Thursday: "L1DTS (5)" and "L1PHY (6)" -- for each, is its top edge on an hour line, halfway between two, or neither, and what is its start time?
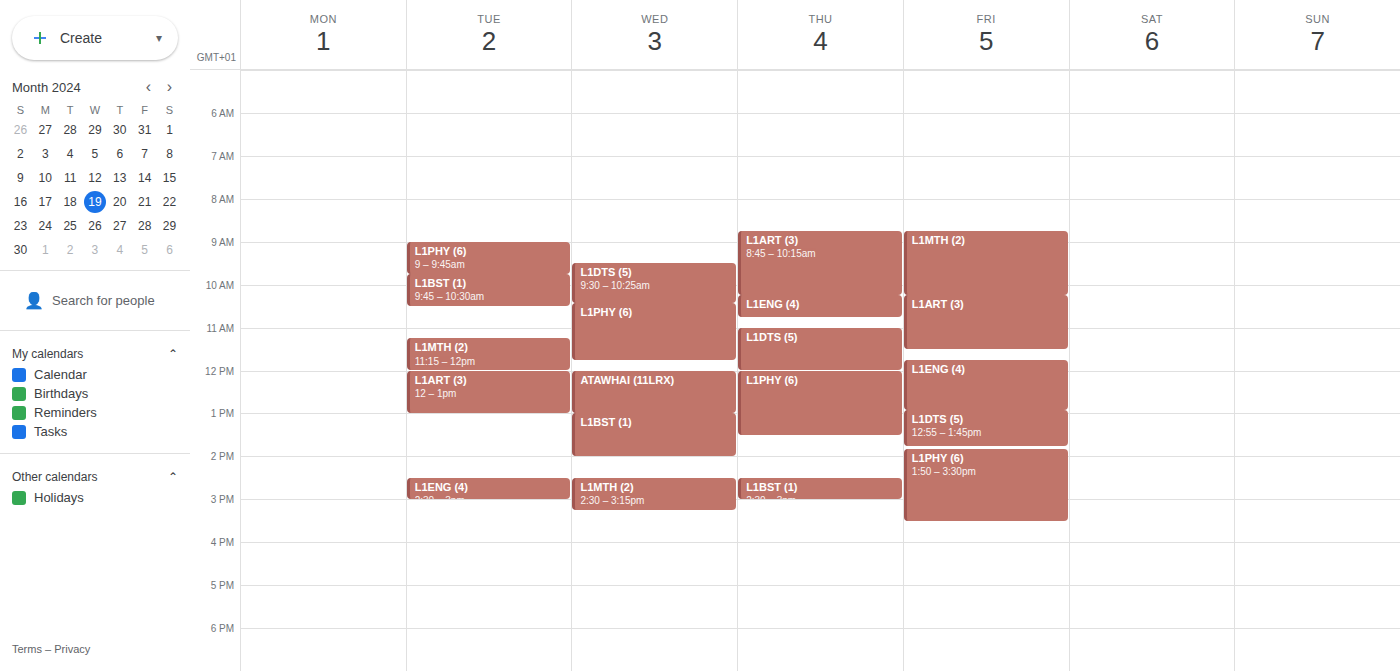
"L1DTS (5)": 11:00 AM, exactly on the 11 AM line. "L1PHY (6)": 12:00 PM, exactly on the 12 PM line.